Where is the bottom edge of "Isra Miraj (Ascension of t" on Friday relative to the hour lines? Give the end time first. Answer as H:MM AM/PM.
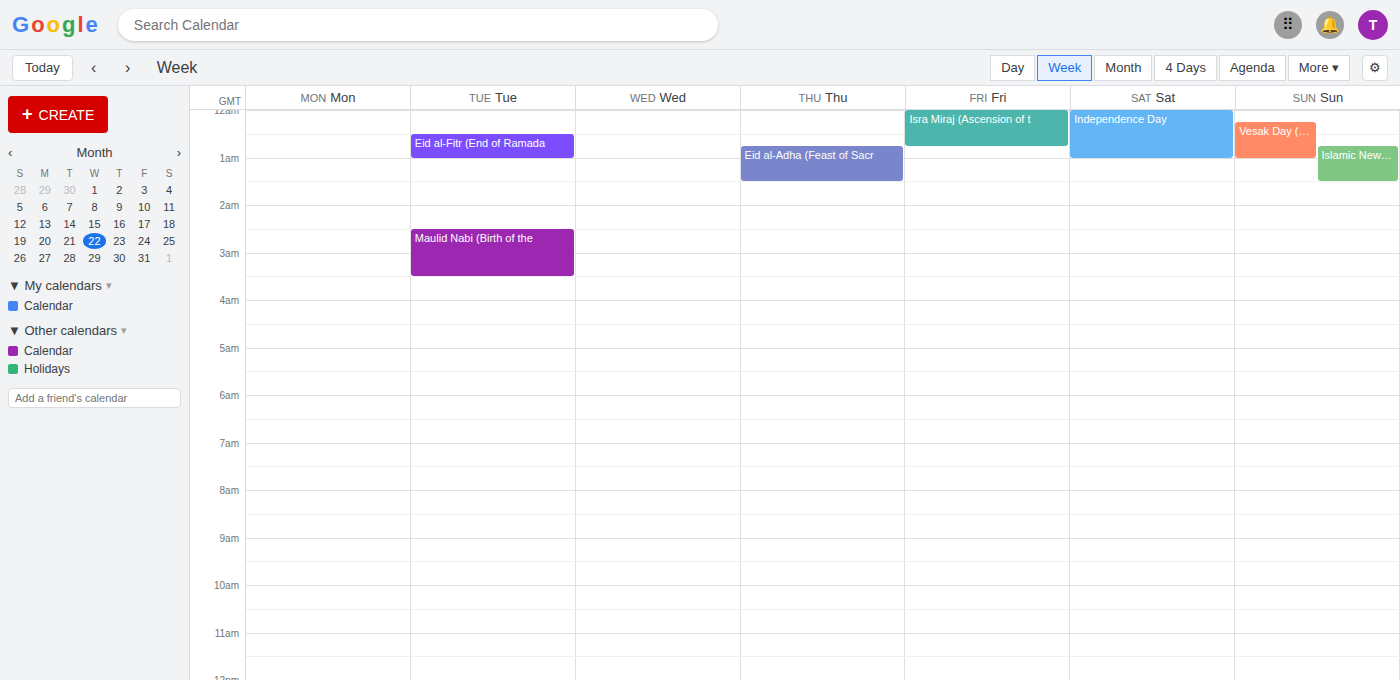
12:45 AM -- neither: three quarters of the way from the 12 AM line to the 1 AM line.